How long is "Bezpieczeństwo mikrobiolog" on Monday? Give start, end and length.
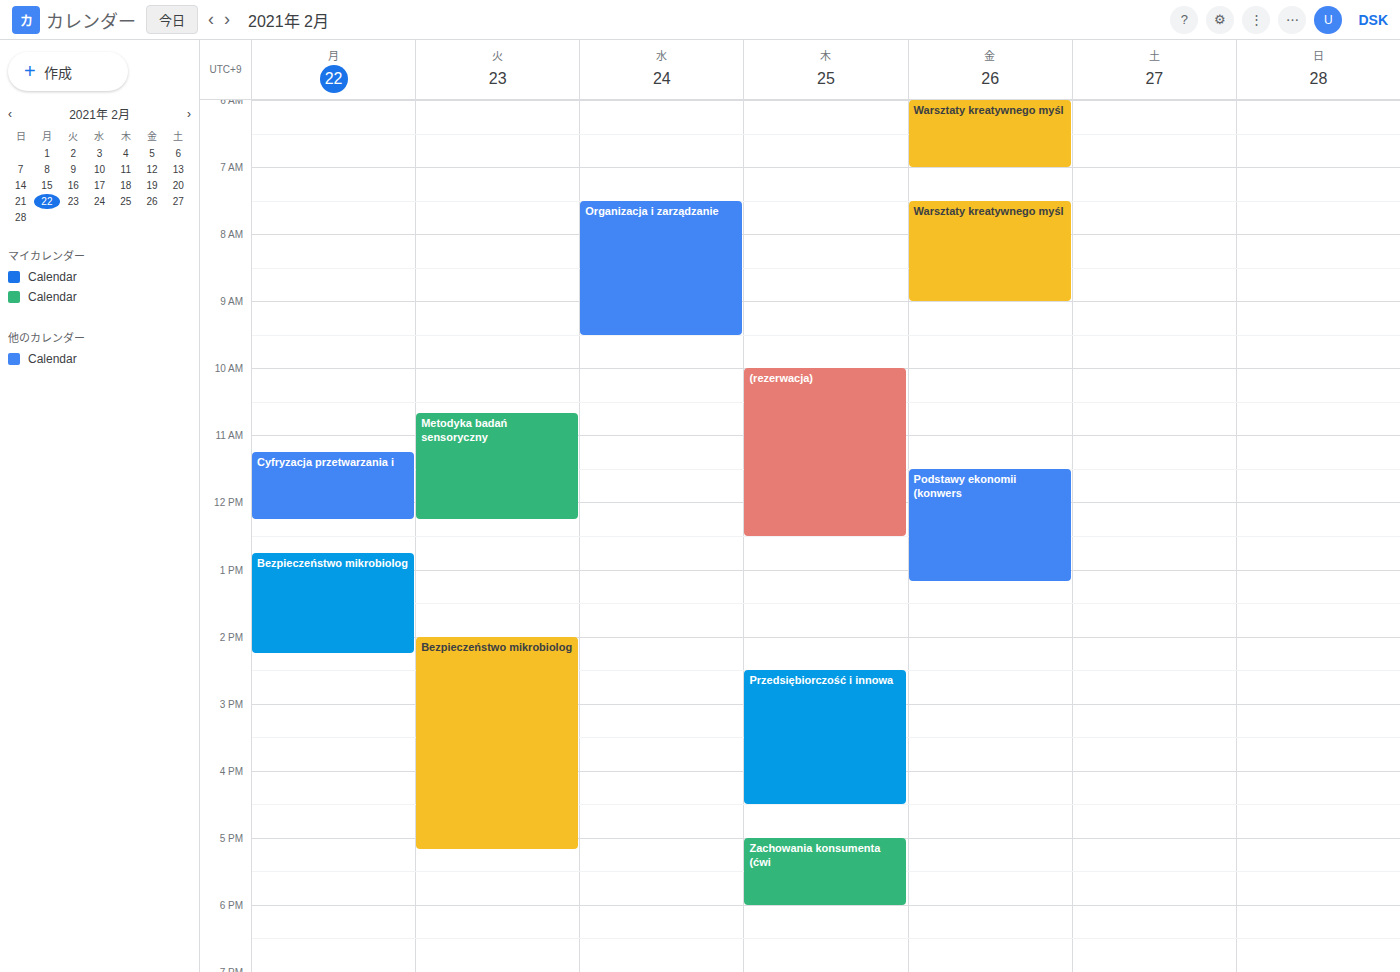
12:45 PM to 2:15 PM, 1 hour 30 minutes